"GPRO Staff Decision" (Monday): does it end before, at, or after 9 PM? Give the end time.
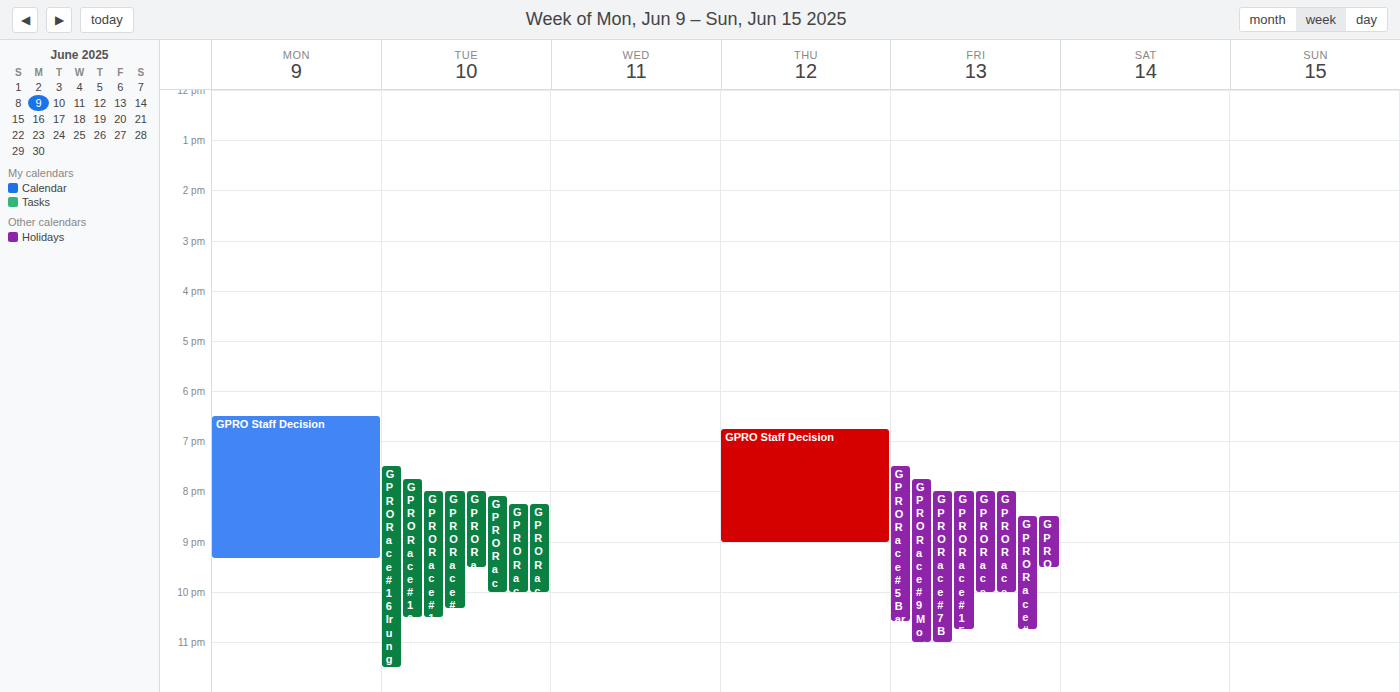
9:20 PM -- after 9 PM, 20 minutes below the 9 PM line.